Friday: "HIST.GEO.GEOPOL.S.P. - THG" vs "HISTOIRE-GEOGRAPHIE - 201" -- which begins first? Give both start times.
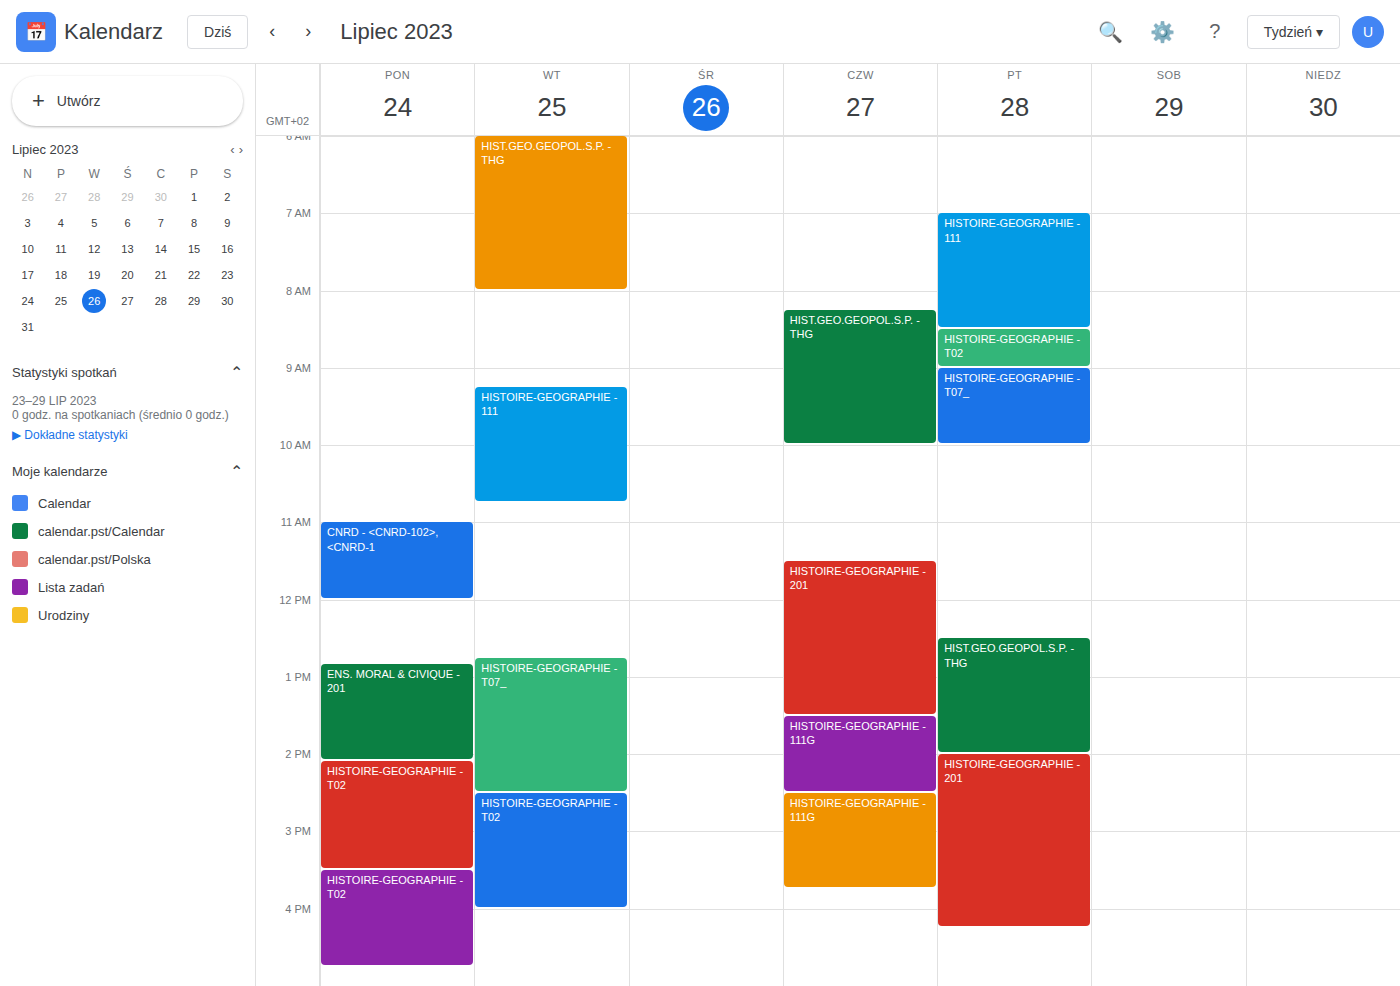
"HIST.GEO.GEOPOL.S.P. - THG" 12:30 PM; "HISTOIRE-GEOGRAPHIE - 201" 2:00 PM.